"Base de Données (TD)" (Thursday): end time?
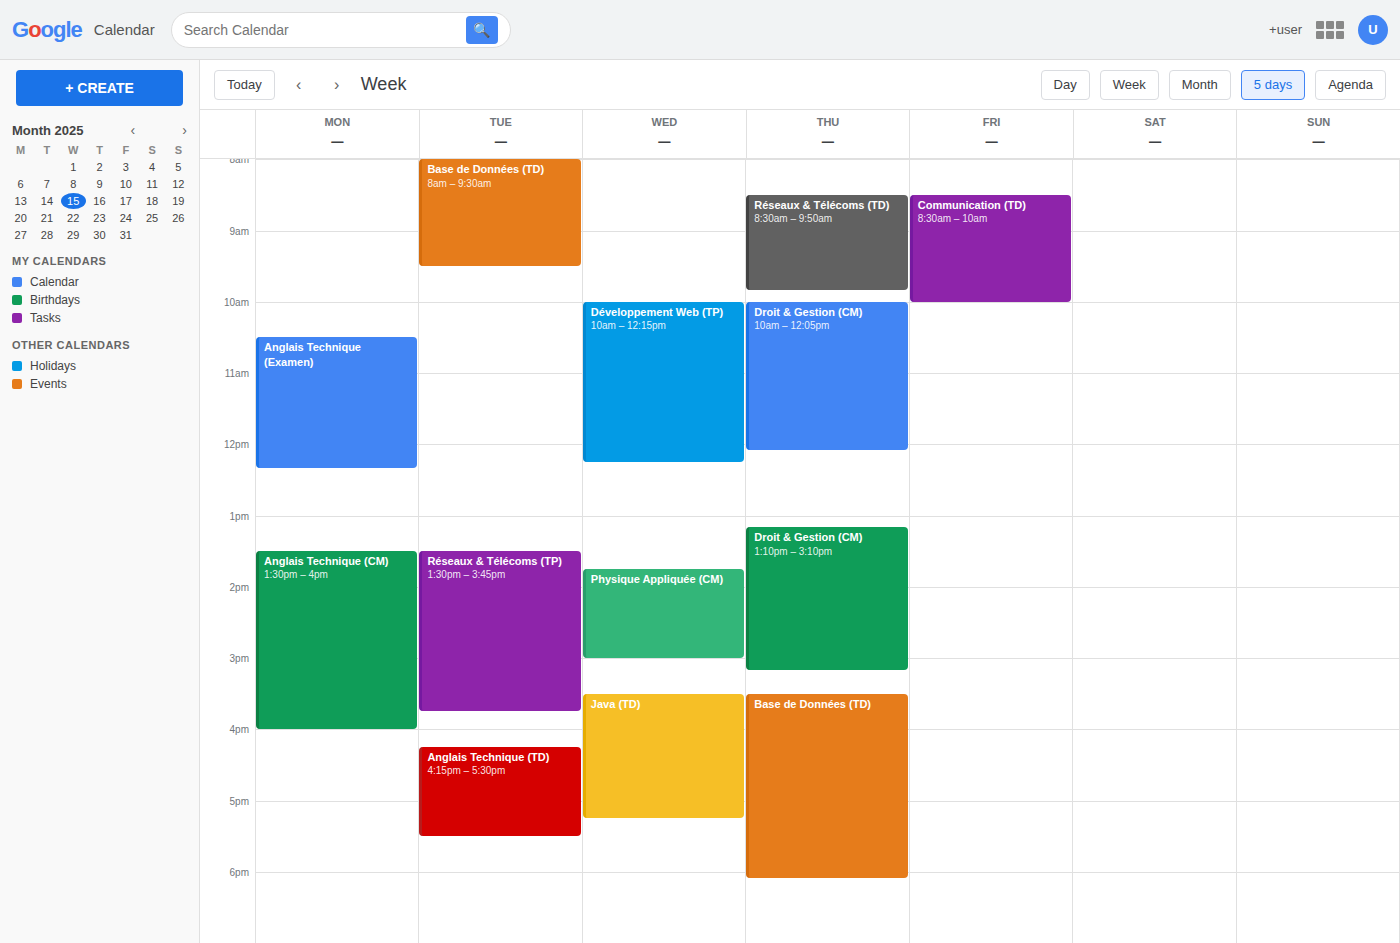
6:05 PM